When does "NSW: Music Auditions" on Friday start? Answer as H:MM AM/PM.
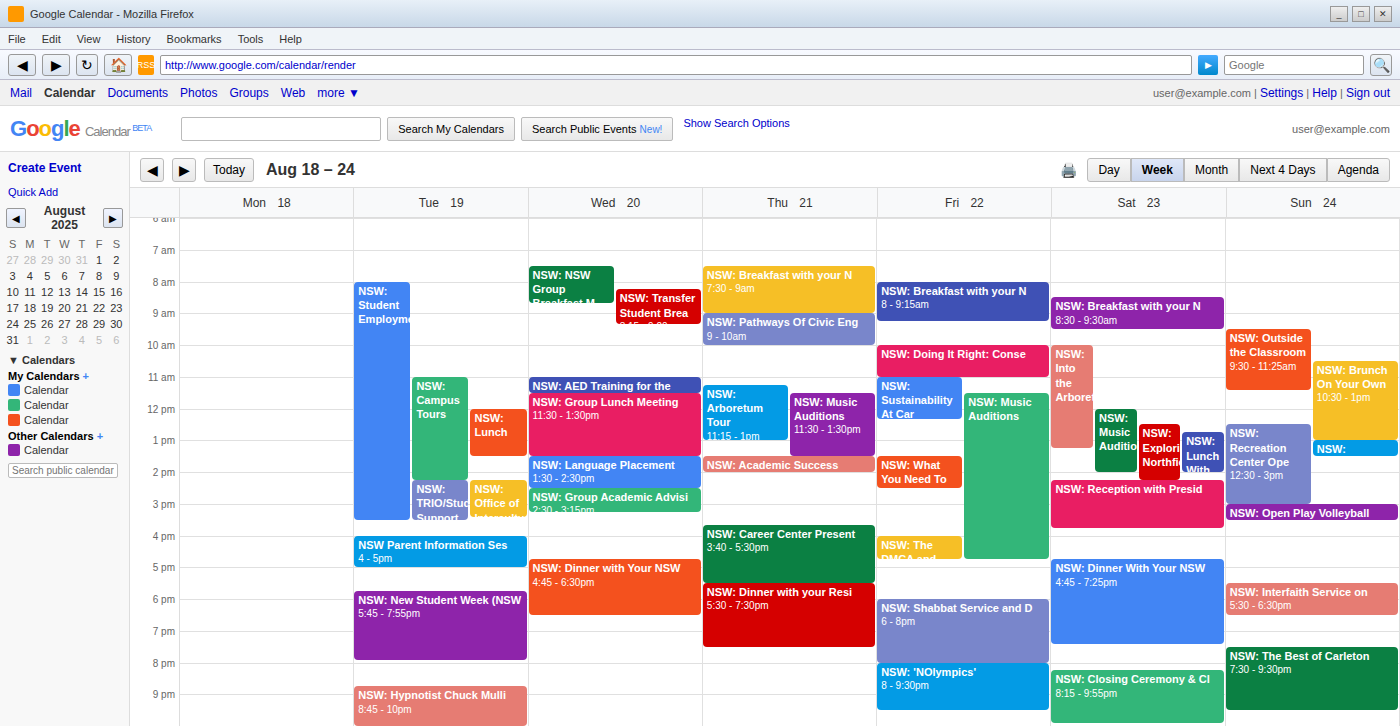
11:30 AM